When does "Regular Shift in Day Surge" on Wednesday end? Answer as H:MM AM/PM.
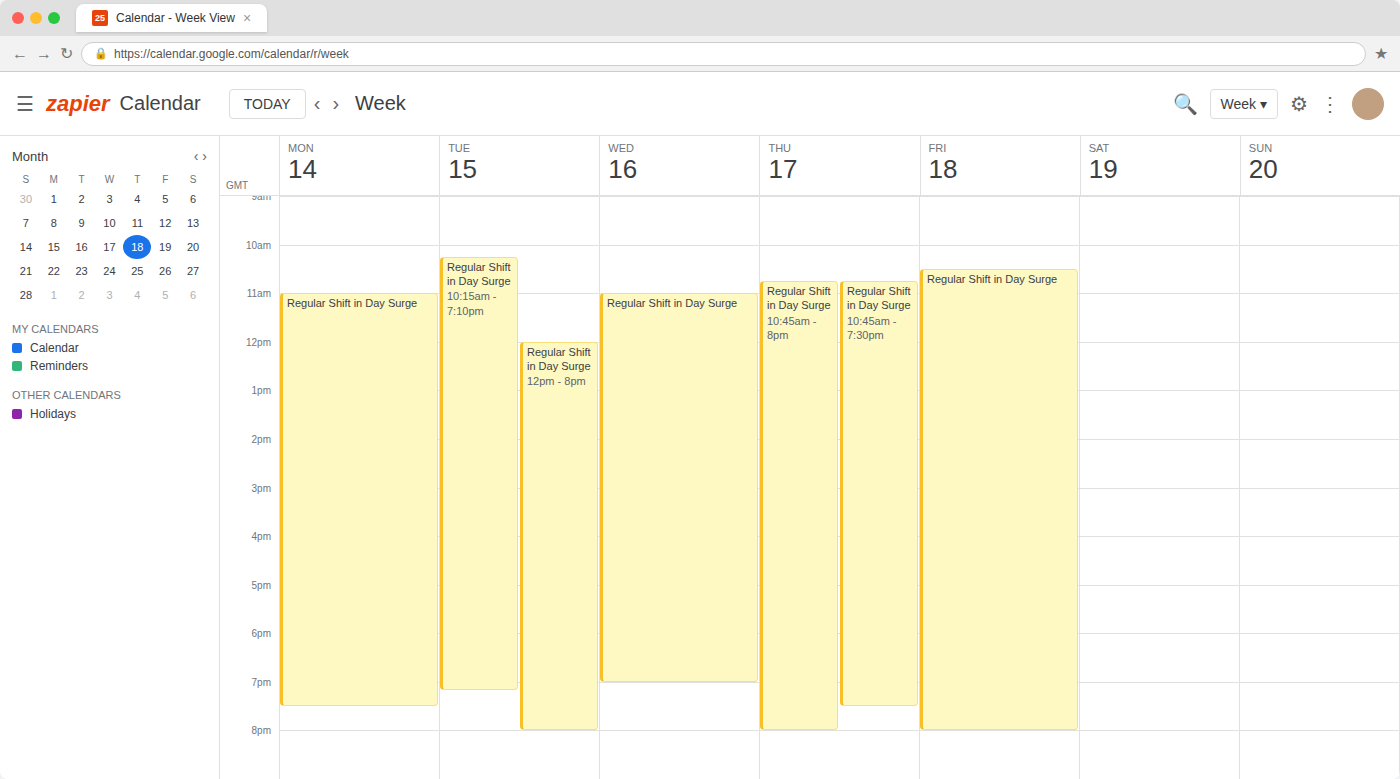
7:00 PM